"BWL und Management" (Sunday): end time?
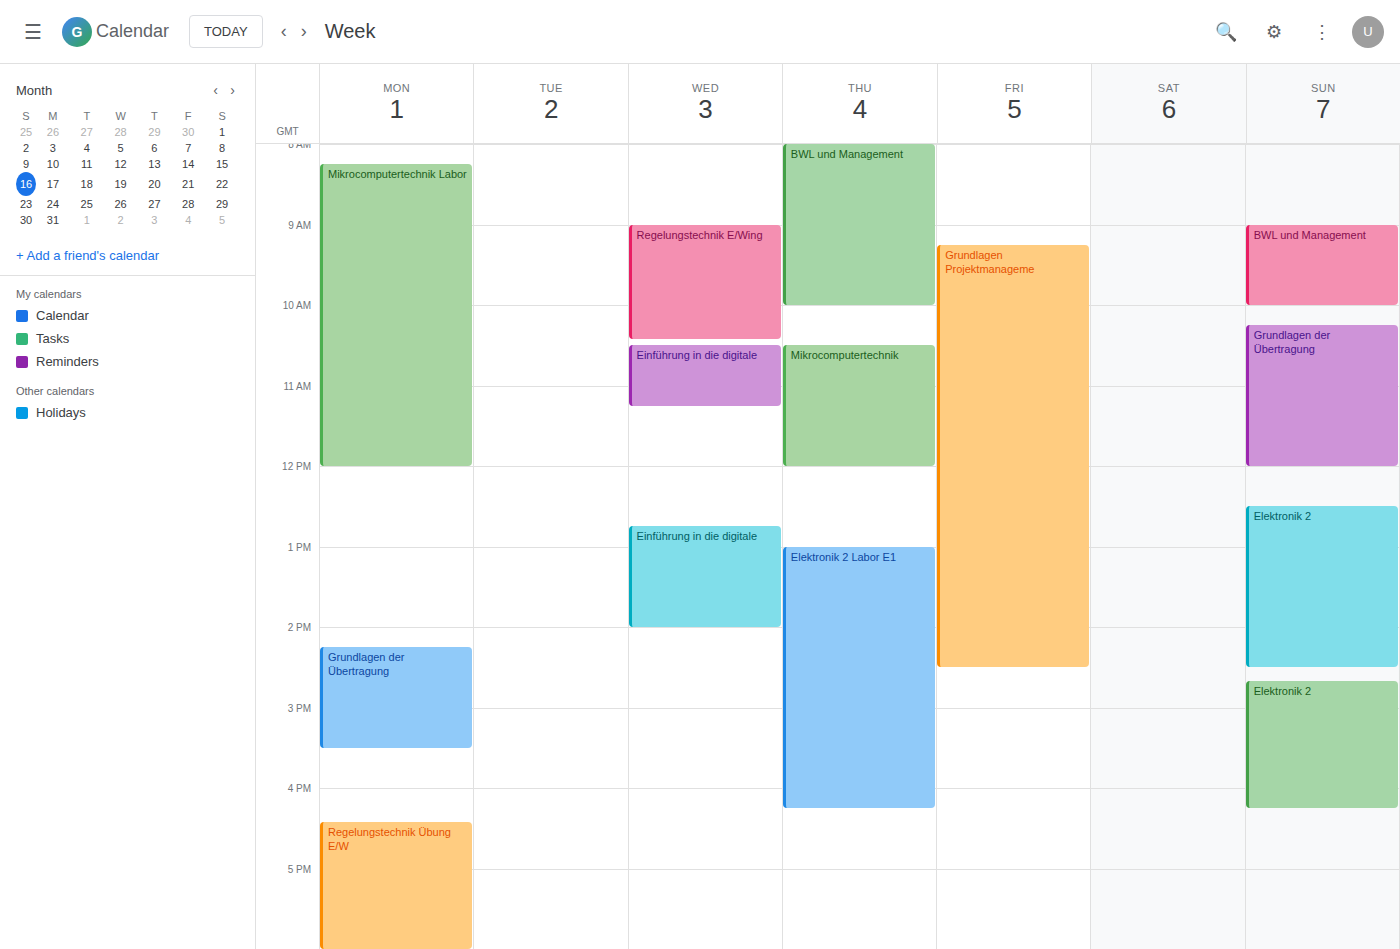
10:00 AM